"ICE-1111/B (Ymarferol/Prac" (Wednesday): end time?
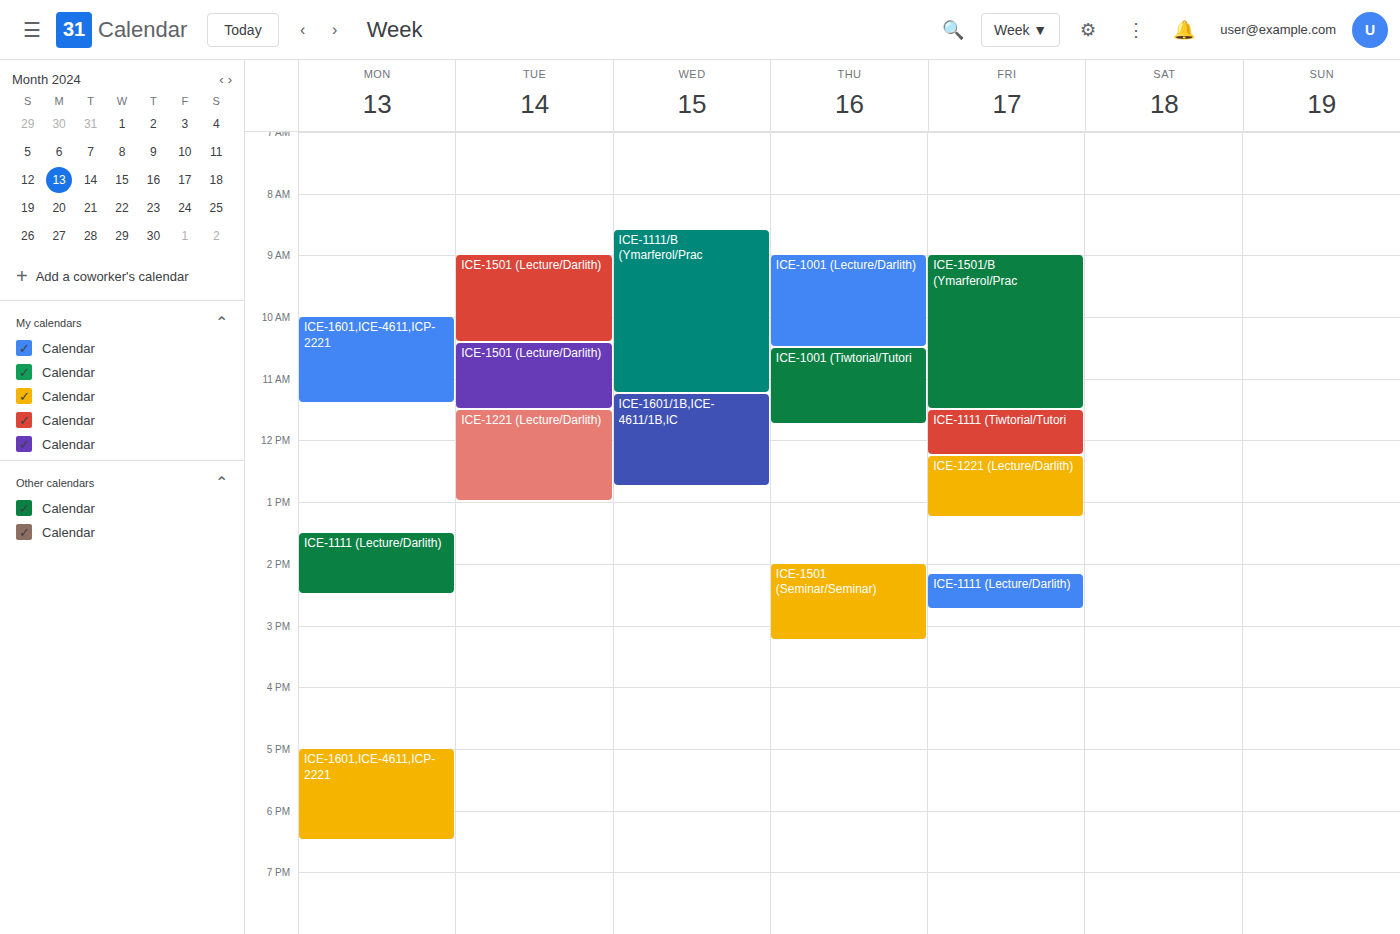
11:15